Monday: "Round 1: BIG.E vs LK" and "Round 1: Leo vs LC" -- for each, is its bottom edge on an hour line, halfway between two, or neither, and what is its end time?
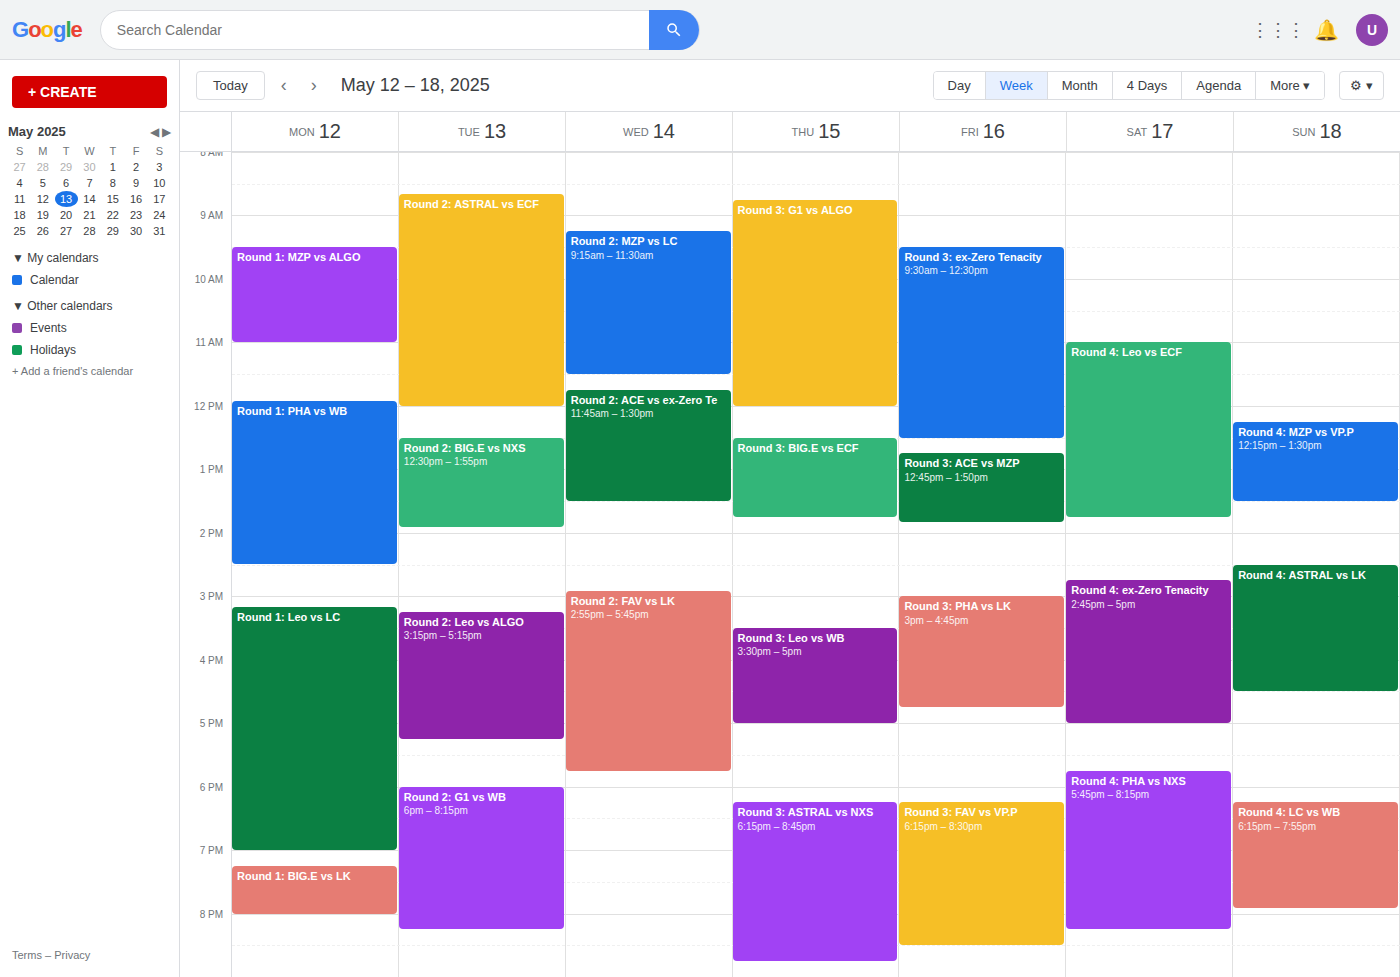
"Round 1: BIG.E vs LK": 20:00, exactly on the 20:00 line. "Round 1: Leo vs LC": 19:00, exactly on the 19:00 line.